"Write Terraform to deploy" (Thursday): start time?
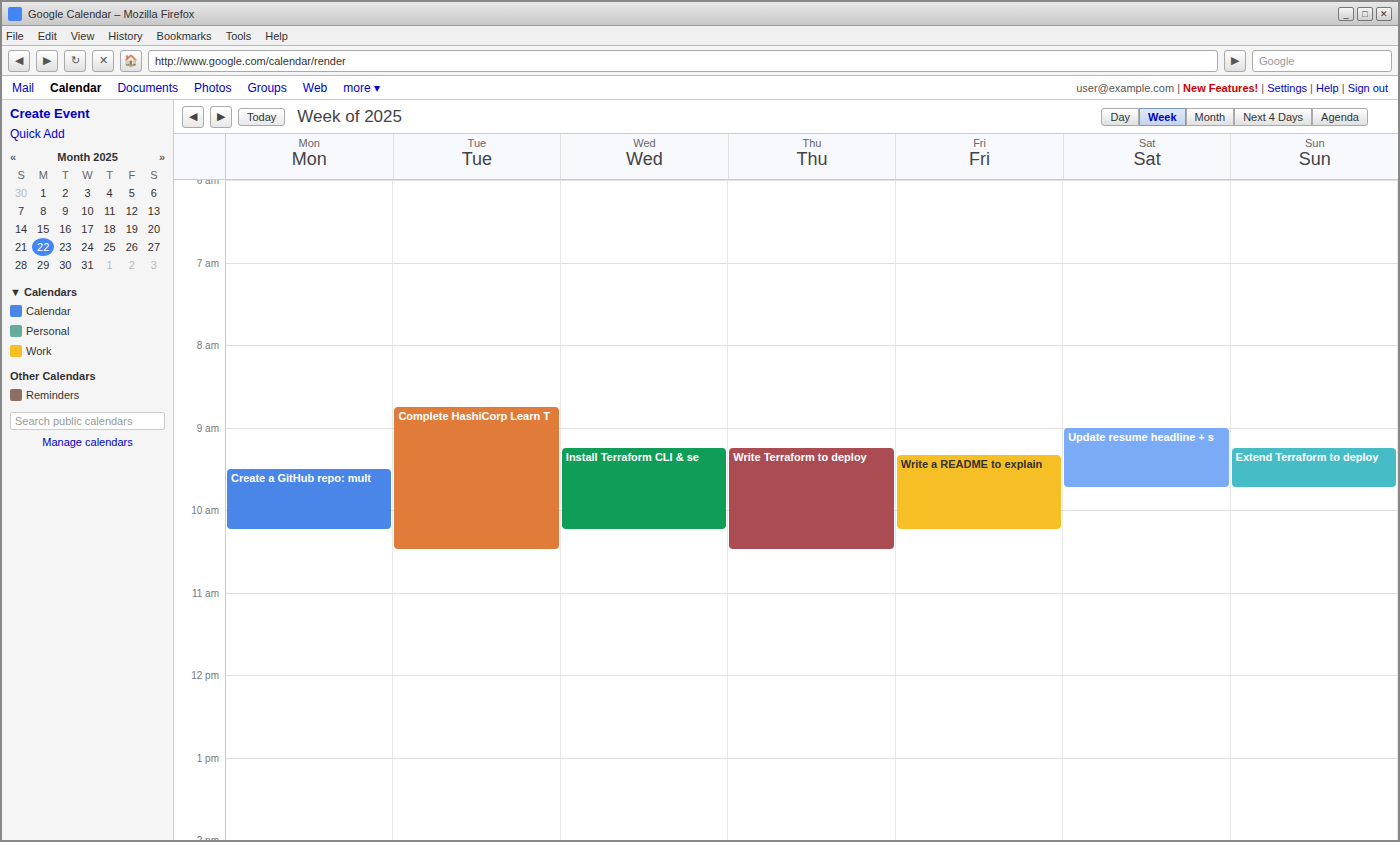
9:15 AM